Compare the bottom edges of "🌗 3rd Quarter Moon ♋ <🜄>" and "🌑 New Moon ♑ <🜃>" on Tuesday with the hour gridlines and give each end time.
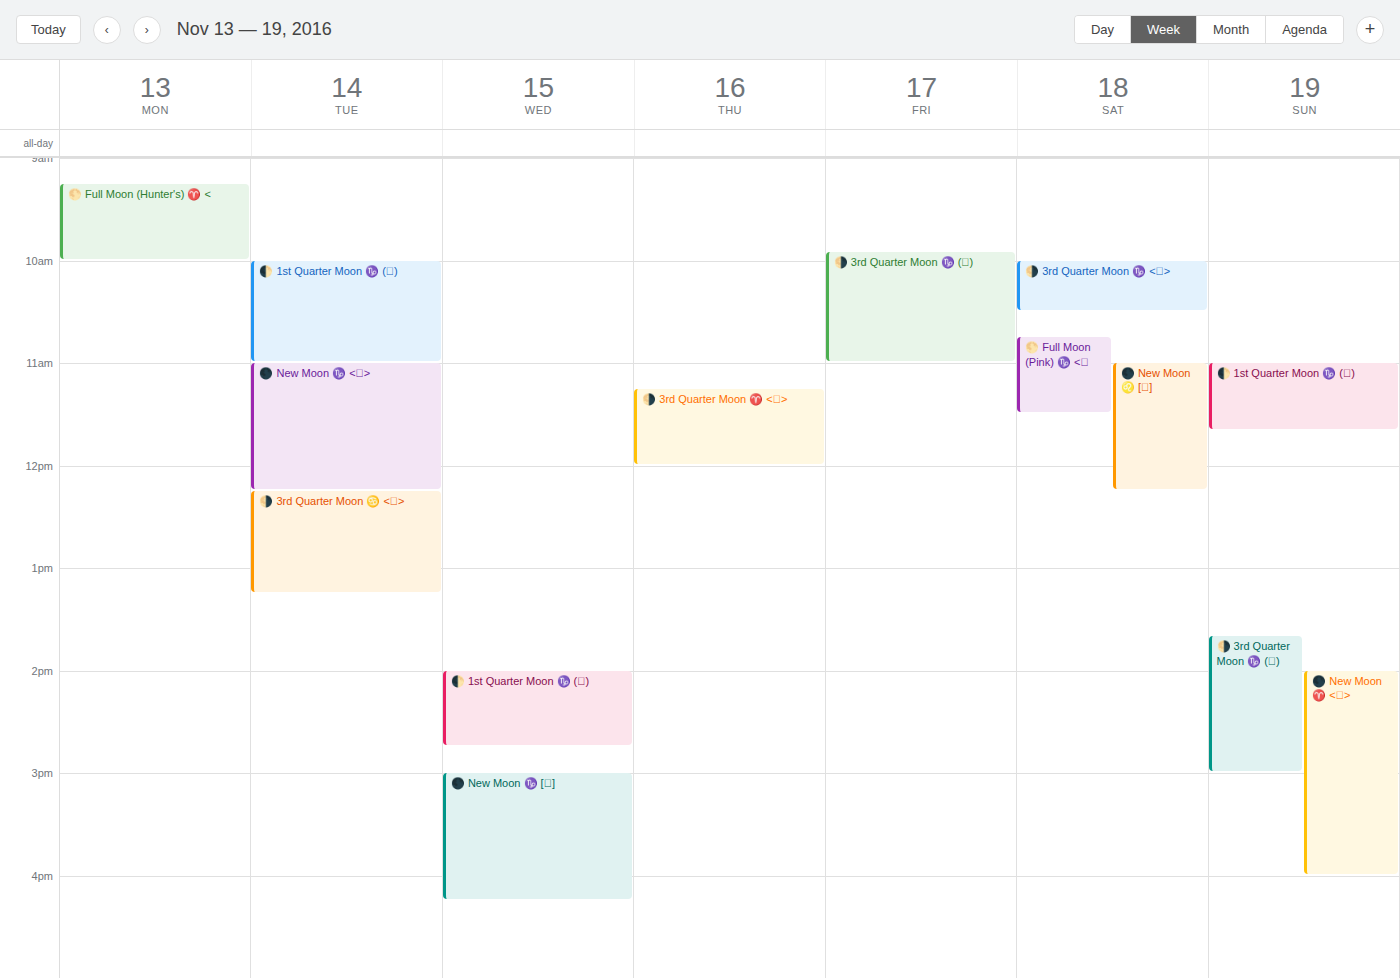
"🌗 3rd Quarter Moon ♋ <🜄>": 1:15 PM, neither: a quarter of the way from the 1 PM line to the 2 PM line. "🌑 New Moon ♑ <🜃>": 12:15 PM, neither: a quarter of the way from the 12 PM line to the 1 PM line.